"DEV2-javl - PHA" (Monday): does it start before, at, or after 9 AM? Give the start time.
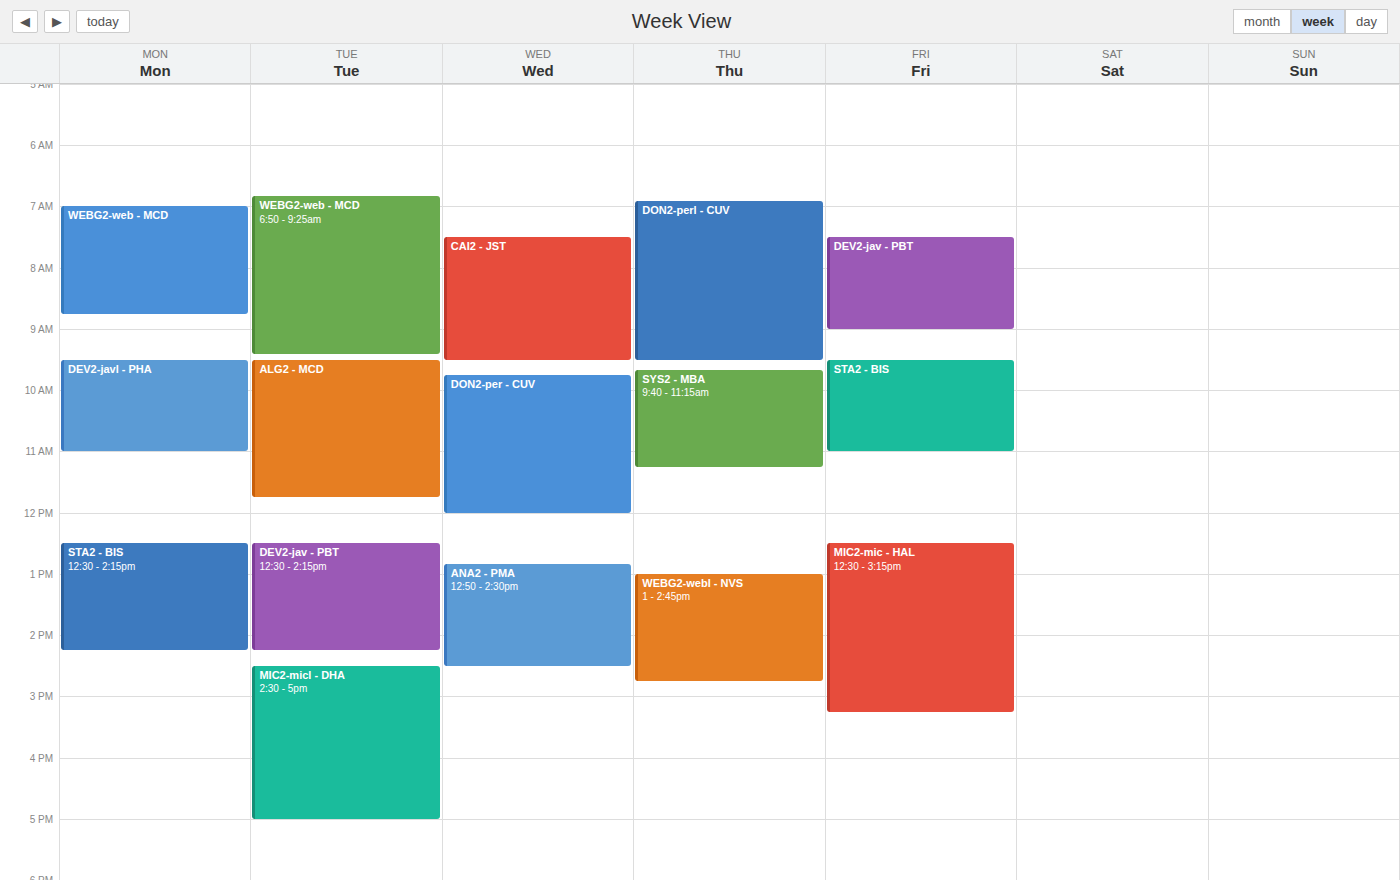
9:30 AM -- after 9 AM, 30 minutes below the 9 AM line.